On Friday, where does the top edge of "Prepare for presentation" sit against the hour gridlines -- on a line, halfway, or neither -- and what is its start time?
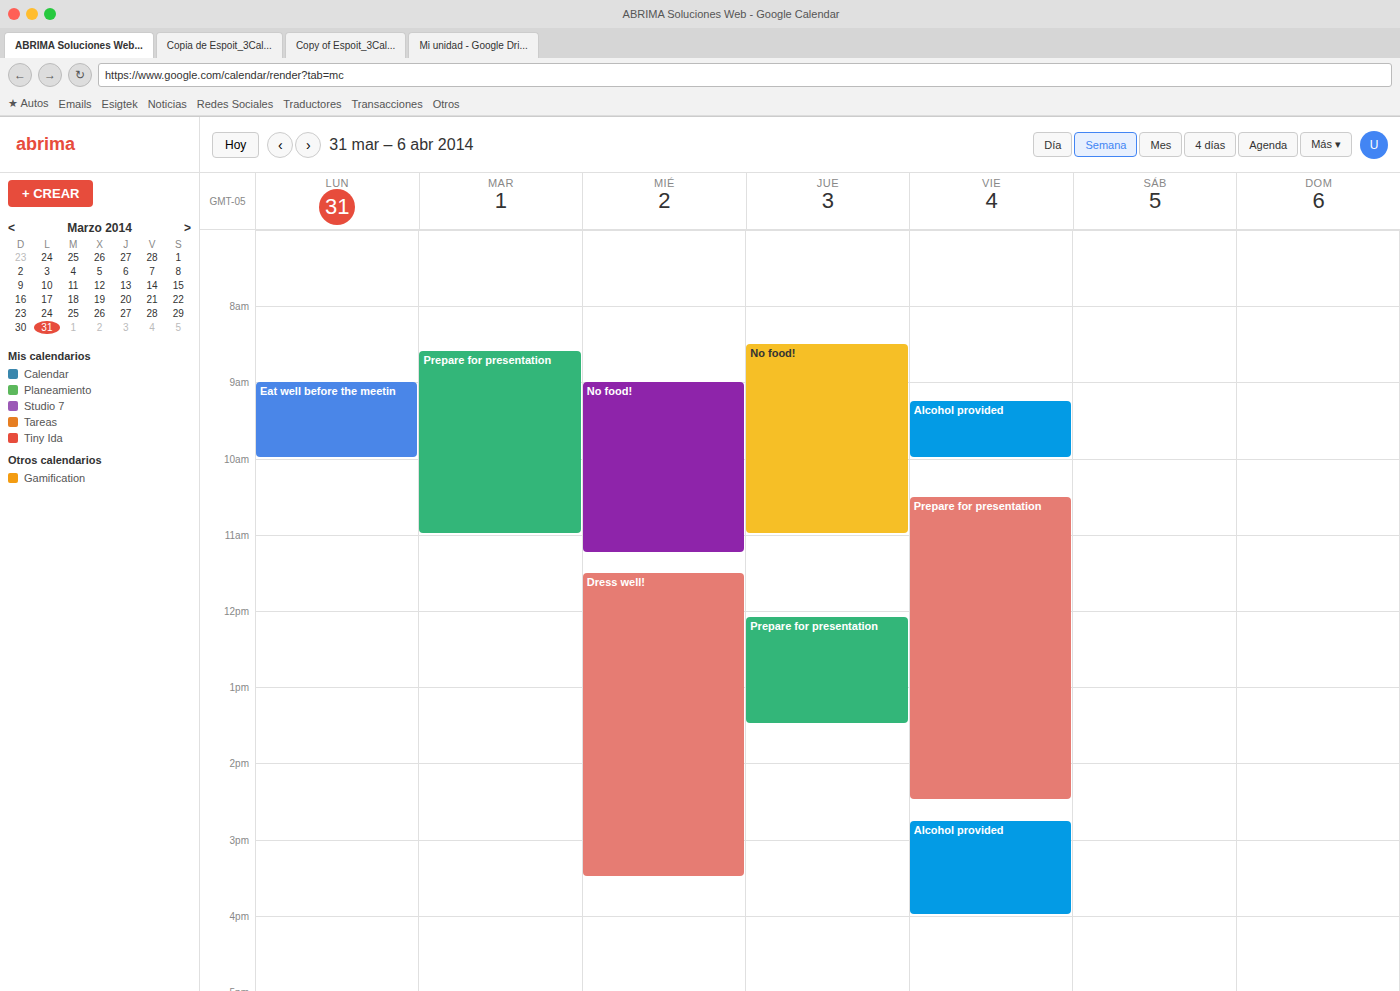
10:30 AM -- halfway between the 10 AM and 11 AM lines.